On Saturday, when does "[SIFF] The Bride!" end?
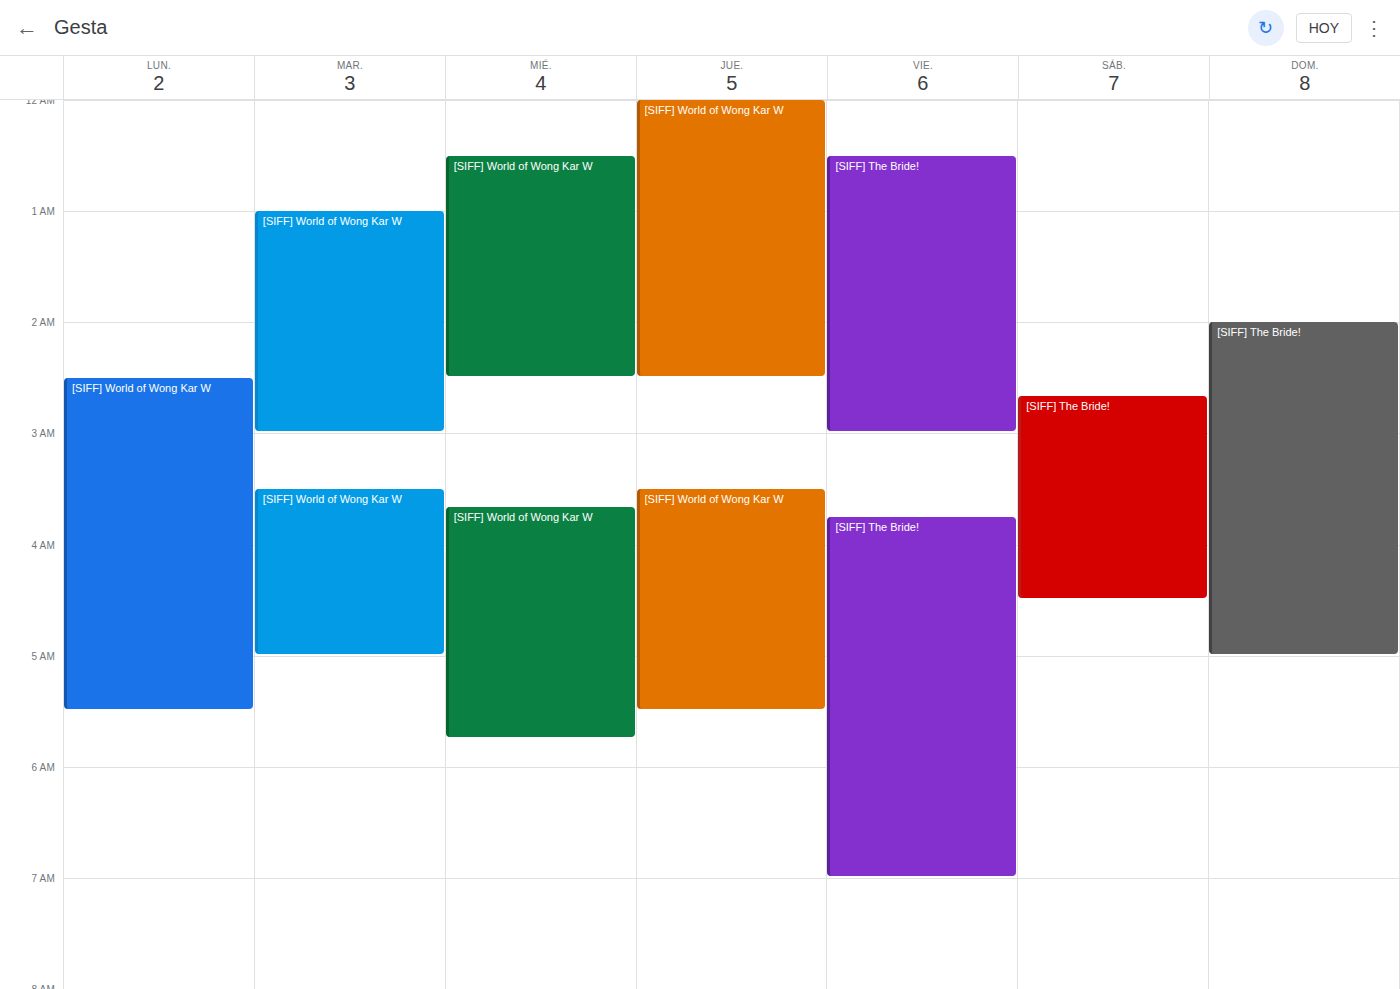
04:30